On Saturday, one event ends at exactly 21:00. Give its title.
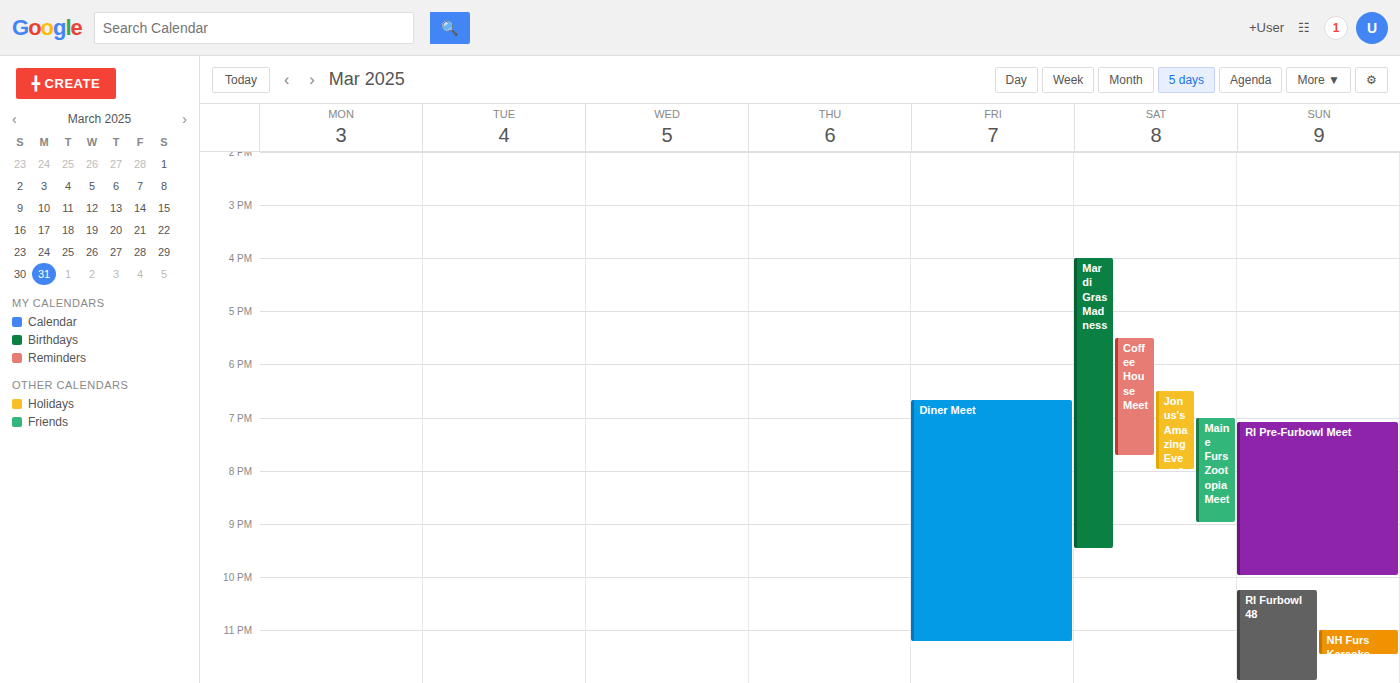
"Maine Furs Zootopia Meet"